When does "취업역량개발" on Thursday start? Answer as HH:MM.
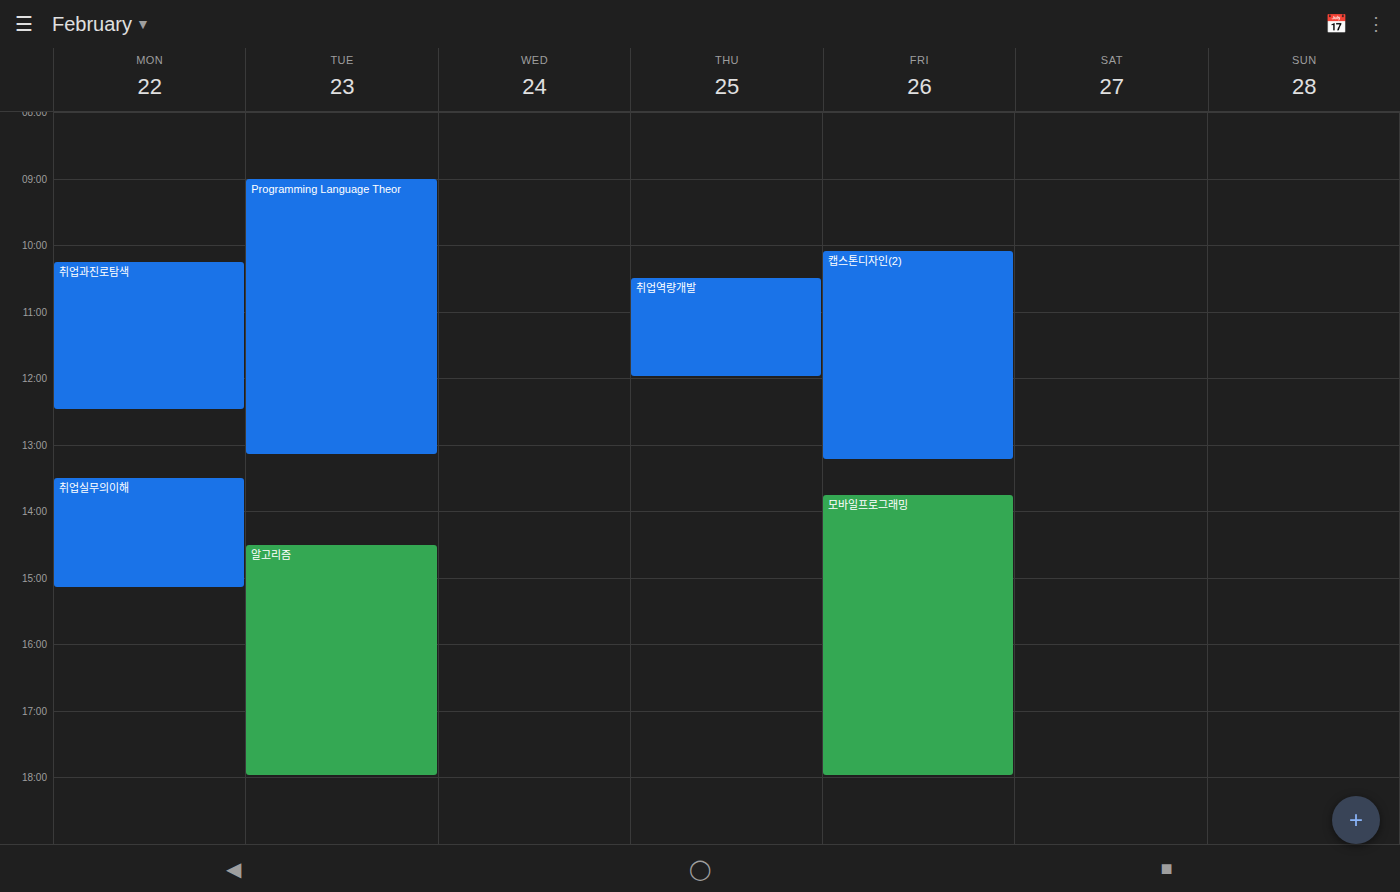
10:30